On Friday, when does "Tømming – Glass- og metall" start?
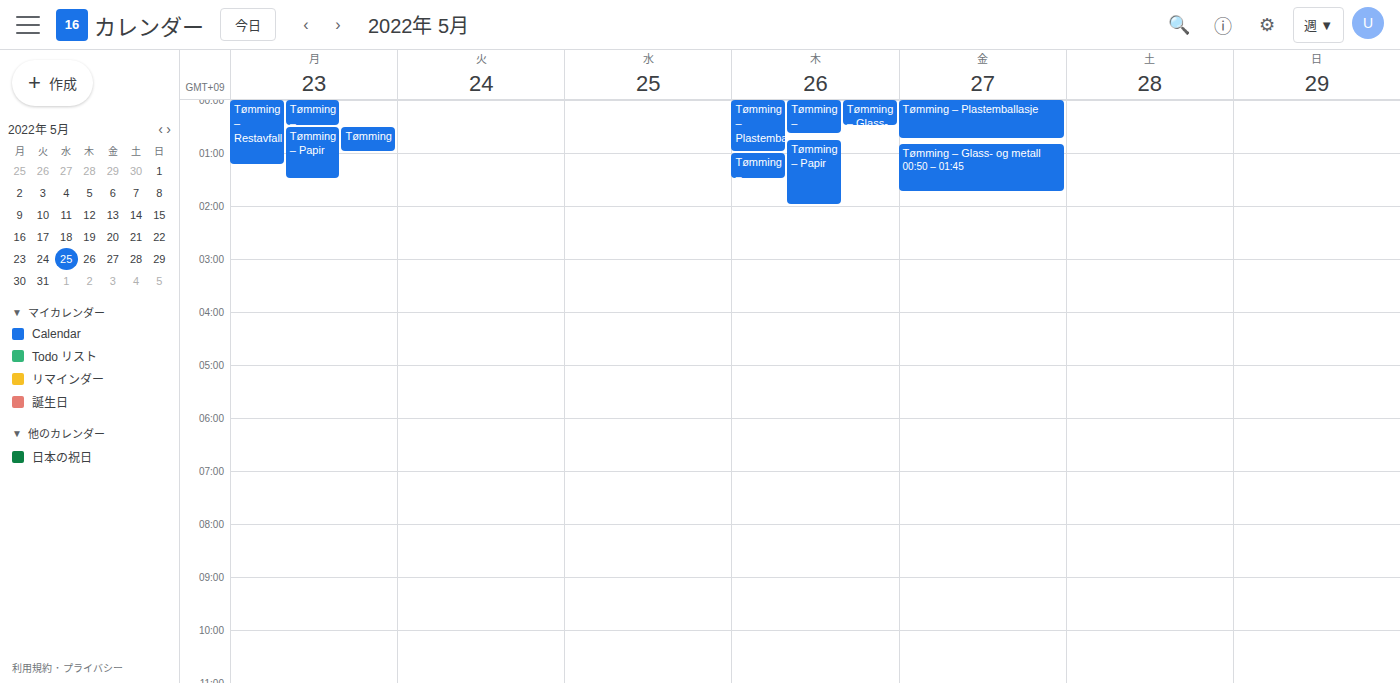
12:50 AM